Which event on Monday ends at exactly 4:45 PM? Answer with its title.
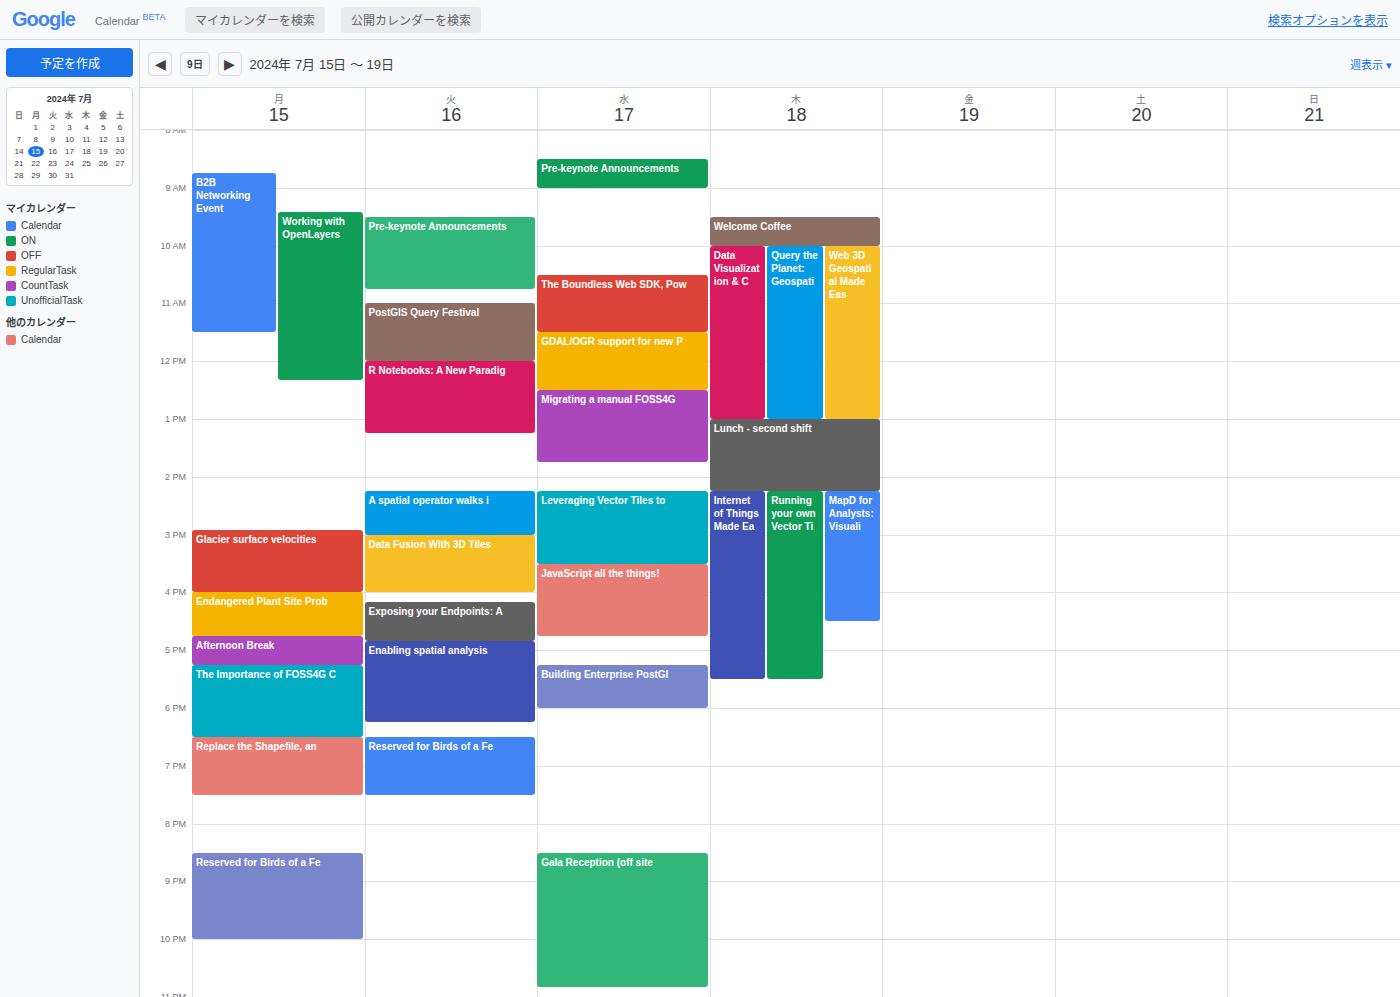
"Endangered Plant Site Prob"